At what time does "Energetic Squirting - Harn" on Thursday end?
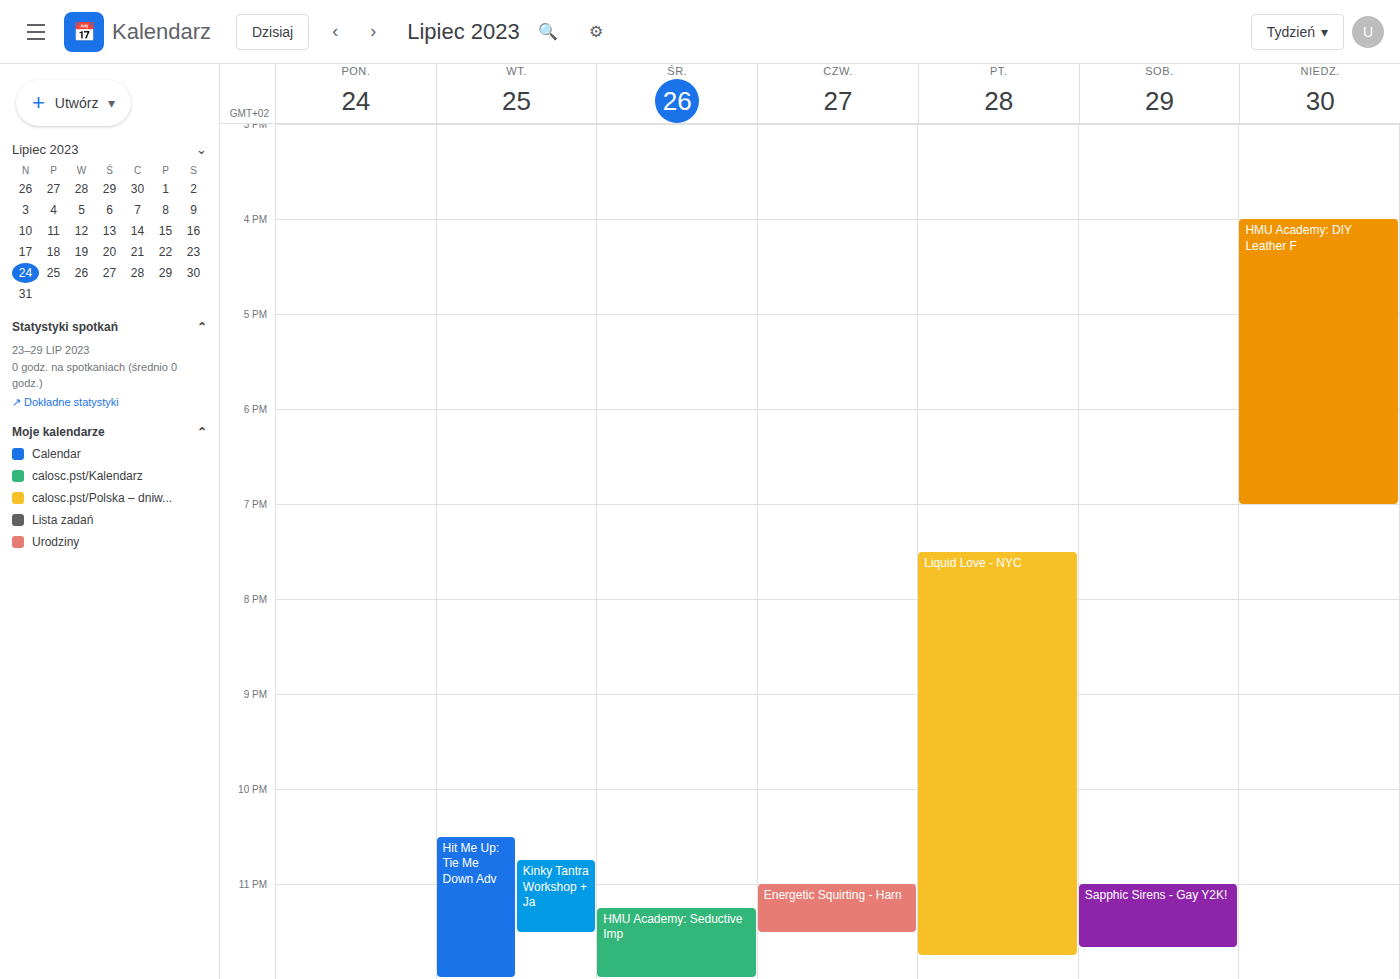
23:30